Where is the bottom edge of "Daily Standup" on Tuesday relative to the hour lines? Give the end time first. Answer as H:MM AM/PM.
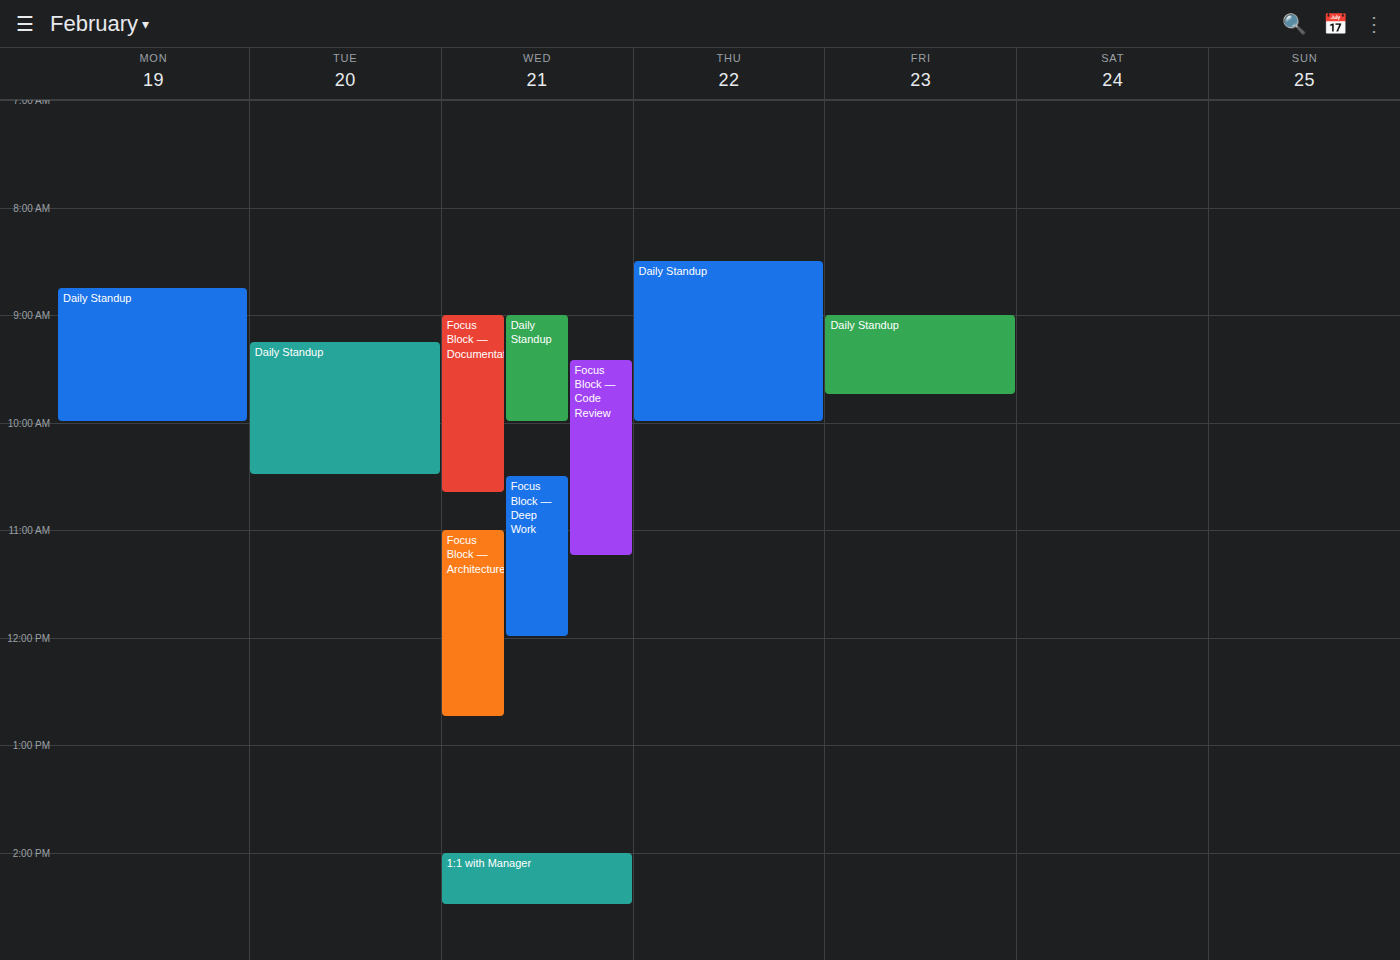
10:30 AM -- halfway between the 10 AM and 11 AM lines.